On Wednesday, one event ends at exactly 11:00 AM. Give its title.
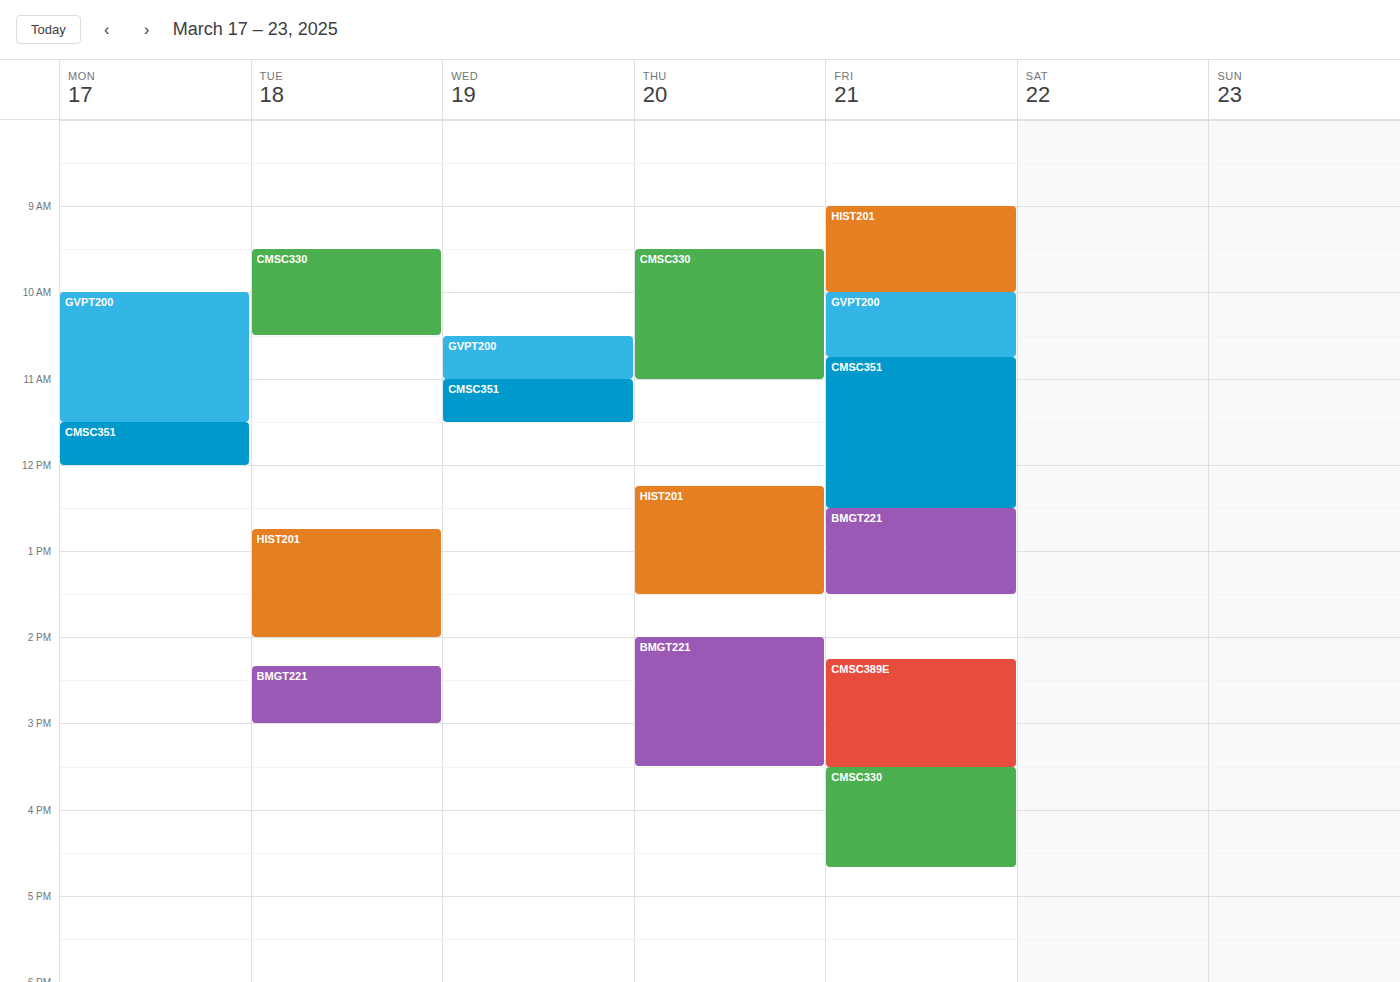
"GVPT200"